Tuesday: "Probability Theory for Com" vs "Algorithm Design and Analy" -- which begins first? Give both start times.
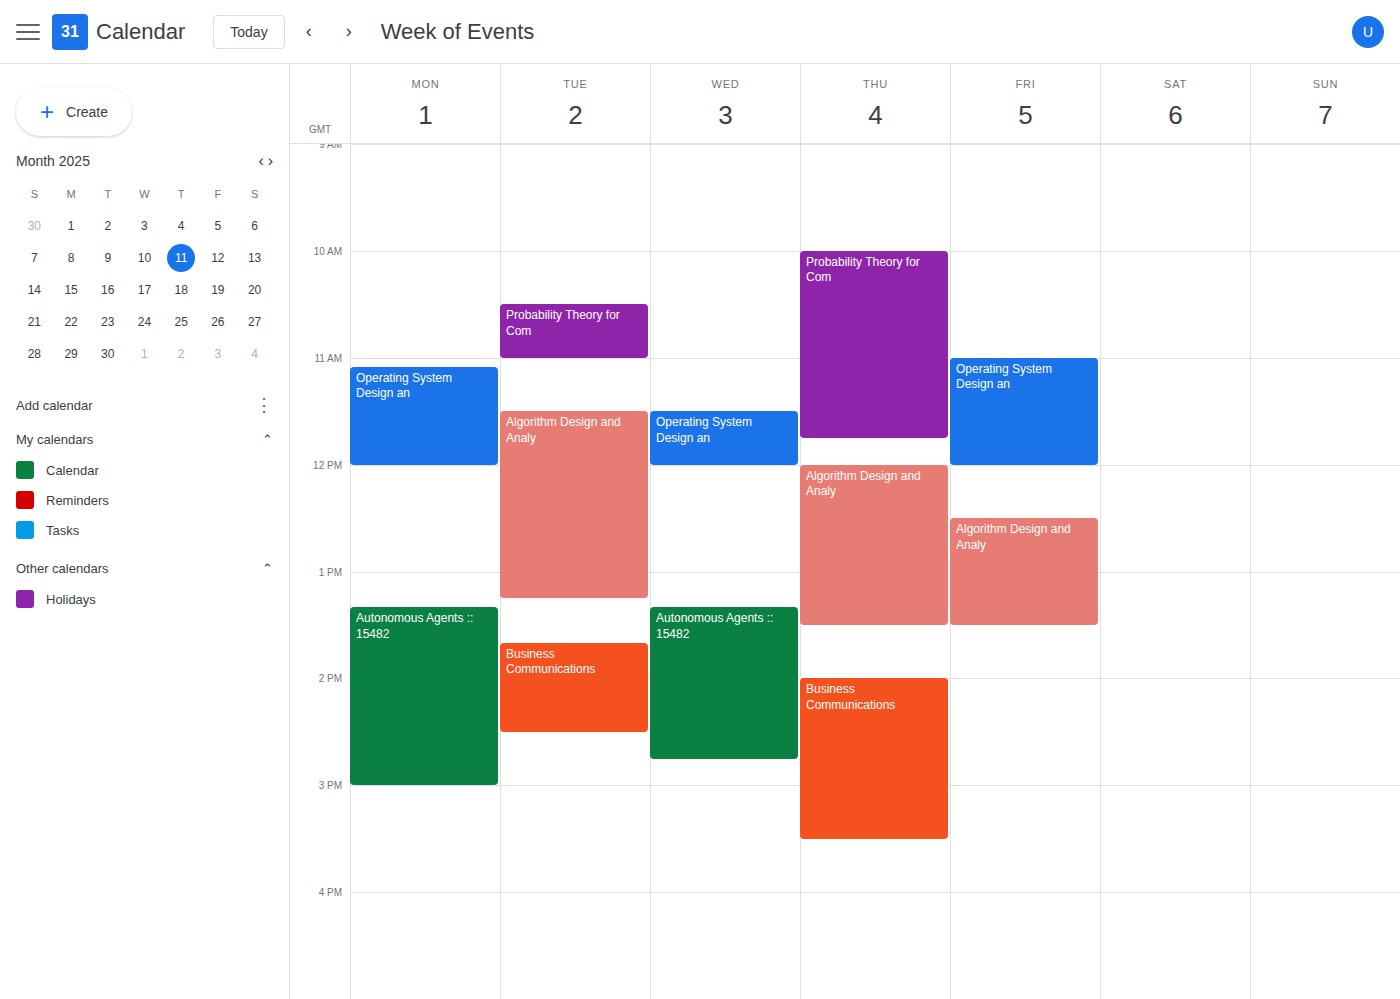
"Probability Theory for Com" 10:30 AM; "Algorithm Design and Analy" 11:30 AM.